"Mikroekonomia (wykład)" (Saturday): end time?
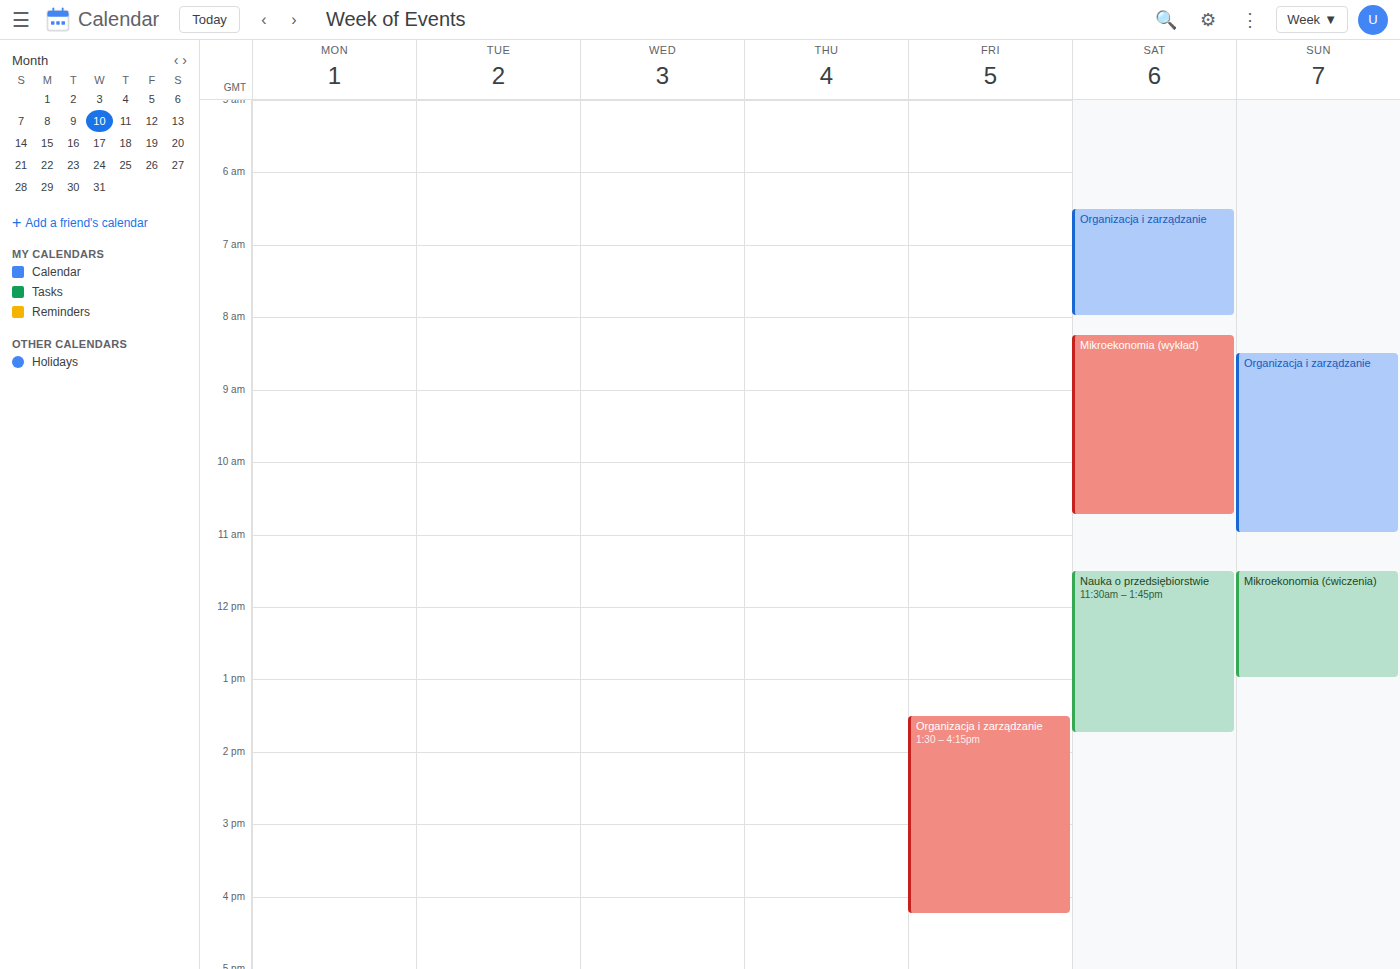
10:45 AM